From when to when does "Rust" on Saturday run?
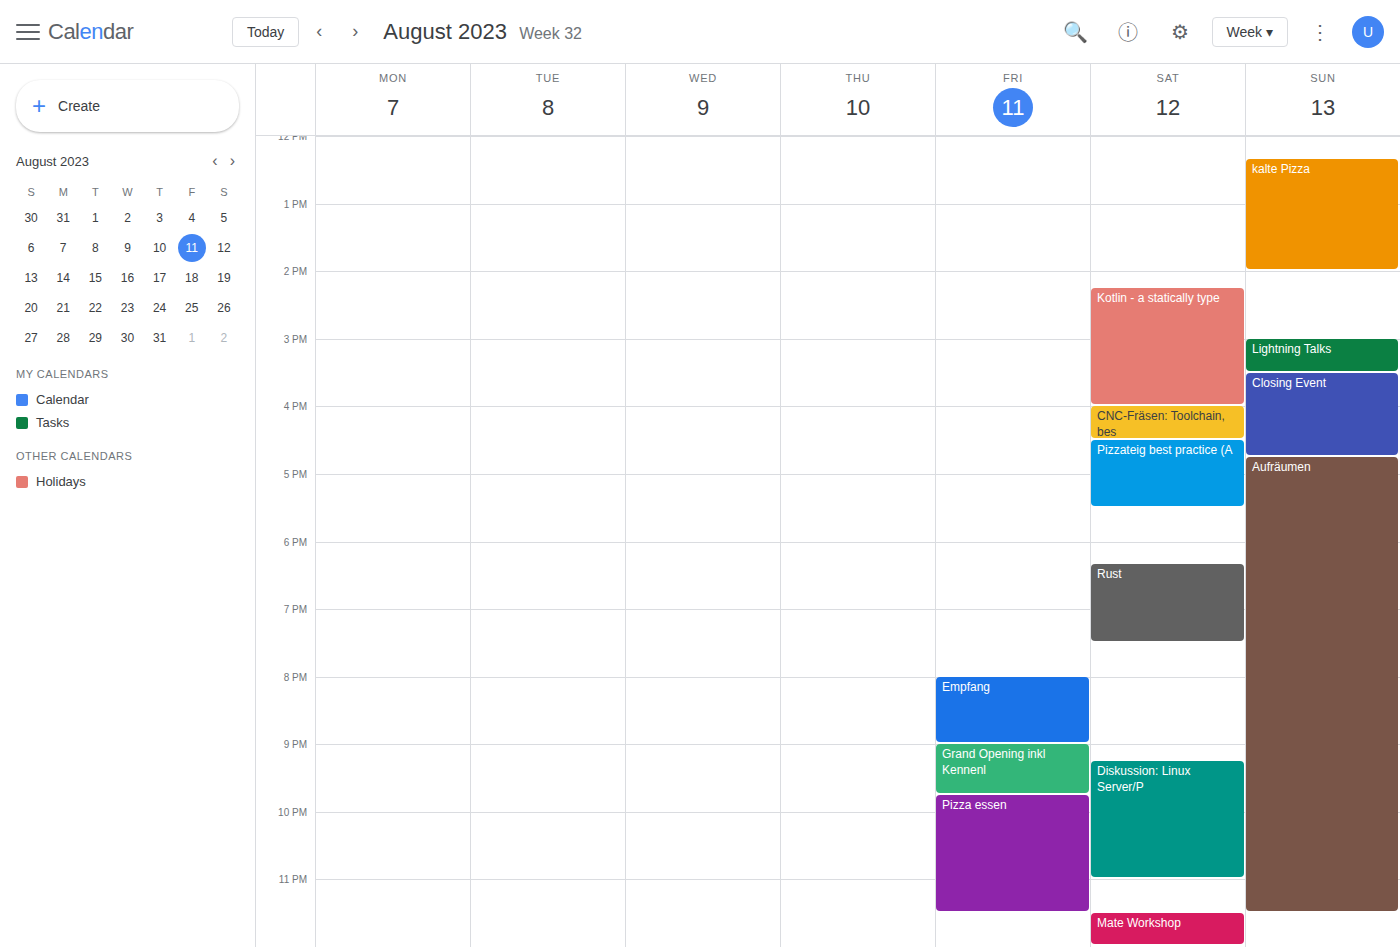
6:20 PM to 7:30 PM